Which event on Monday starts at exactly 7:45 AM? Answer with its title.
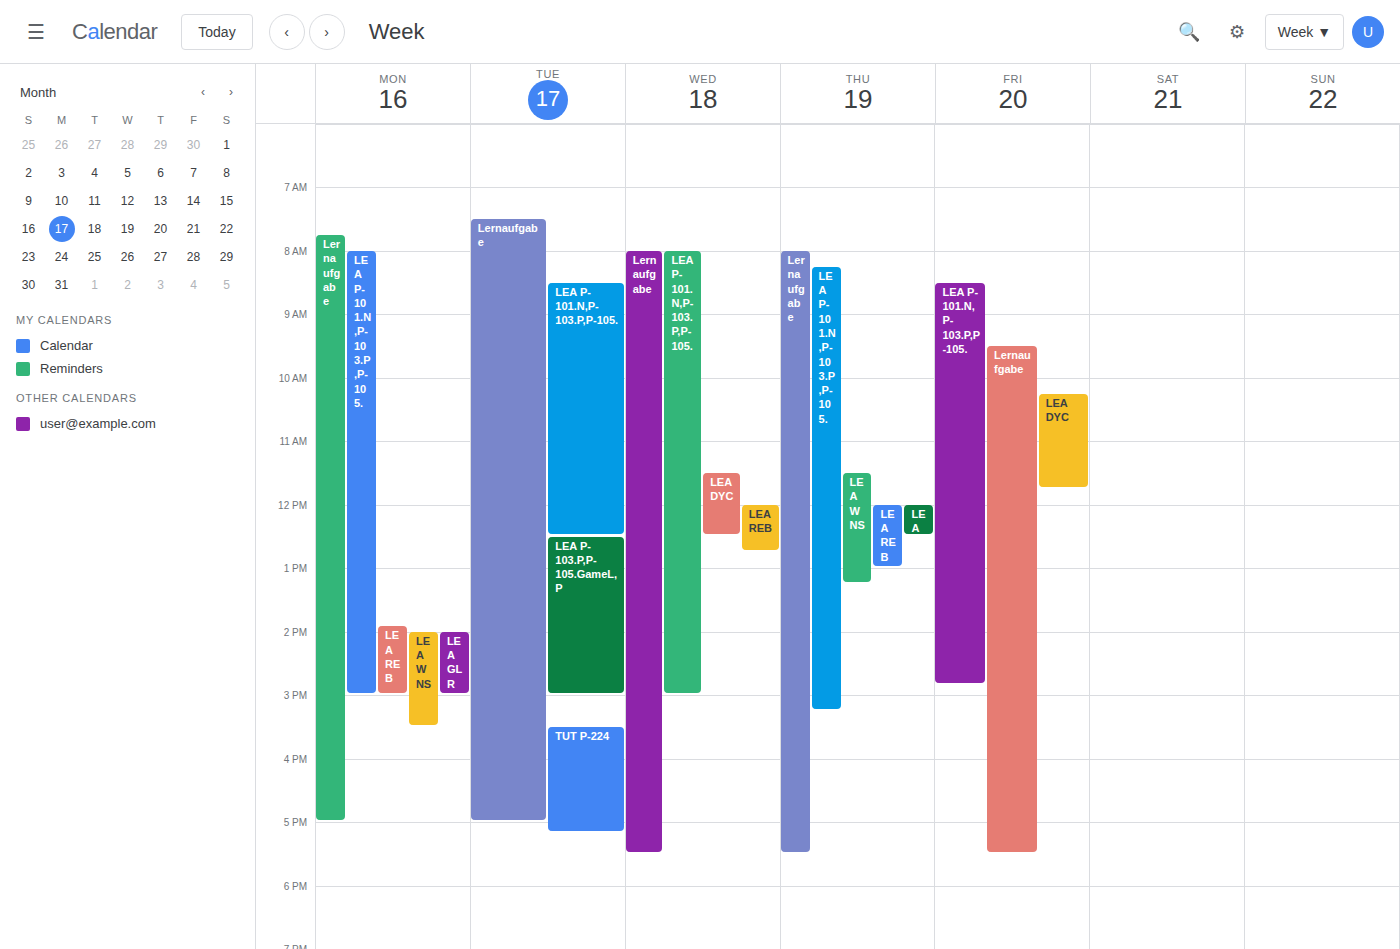
"Lernaufgabe"